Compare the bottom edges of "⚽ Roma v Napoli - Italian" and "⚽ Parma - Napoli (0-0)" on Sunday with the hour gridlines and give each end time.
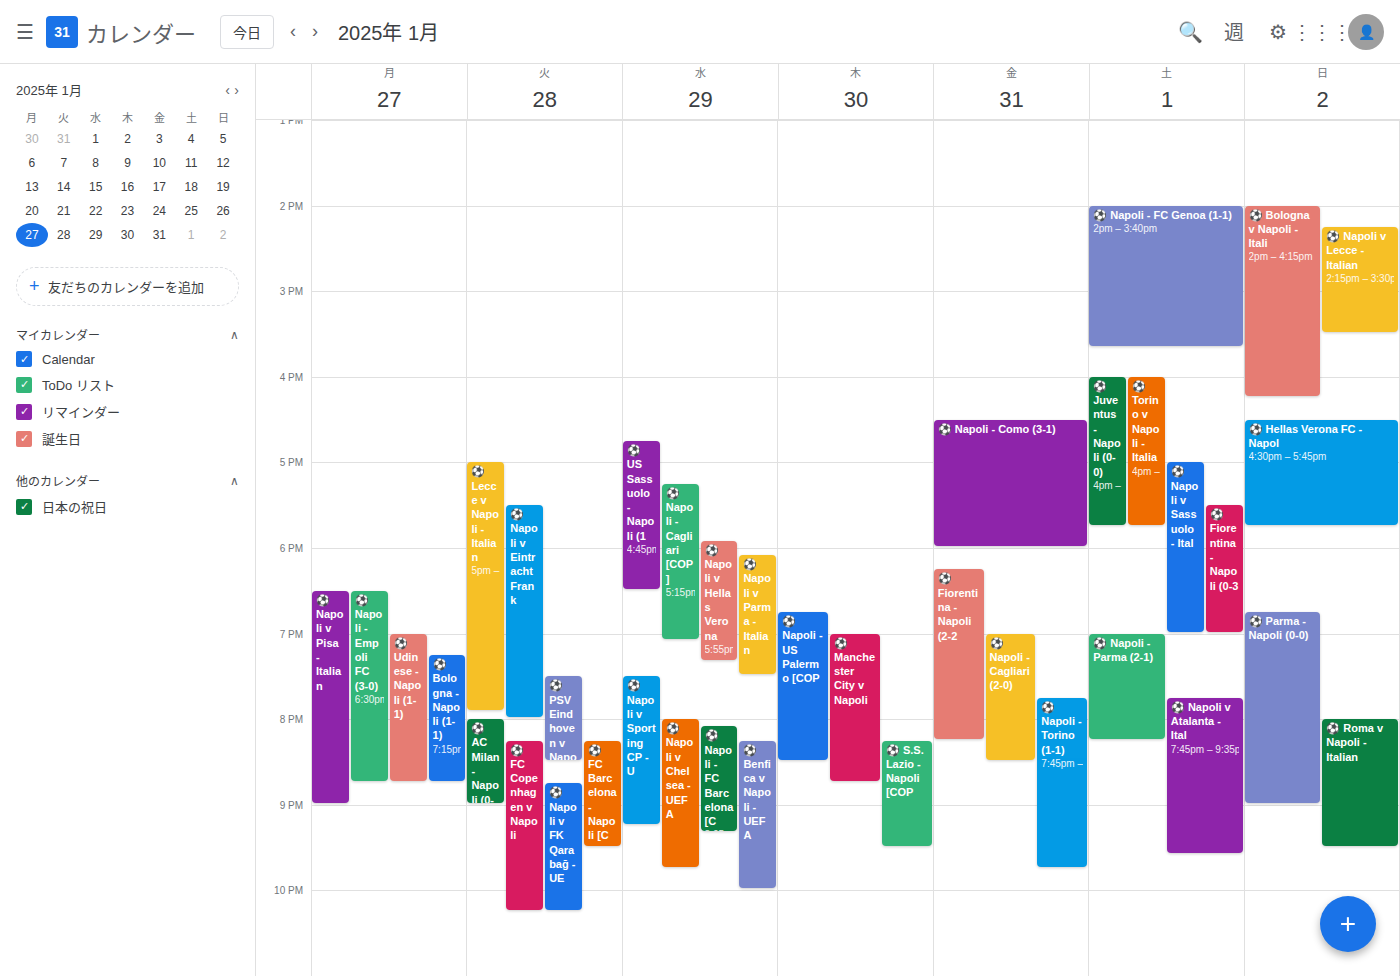
"⚽ Roma v Napoli - Italian": 9:30 PM, halfway between the 9 PM and 10 PM lines. "⚽ Parma - Napoli (0-0)": 9:00 PM, exactly on the 9 PM line.